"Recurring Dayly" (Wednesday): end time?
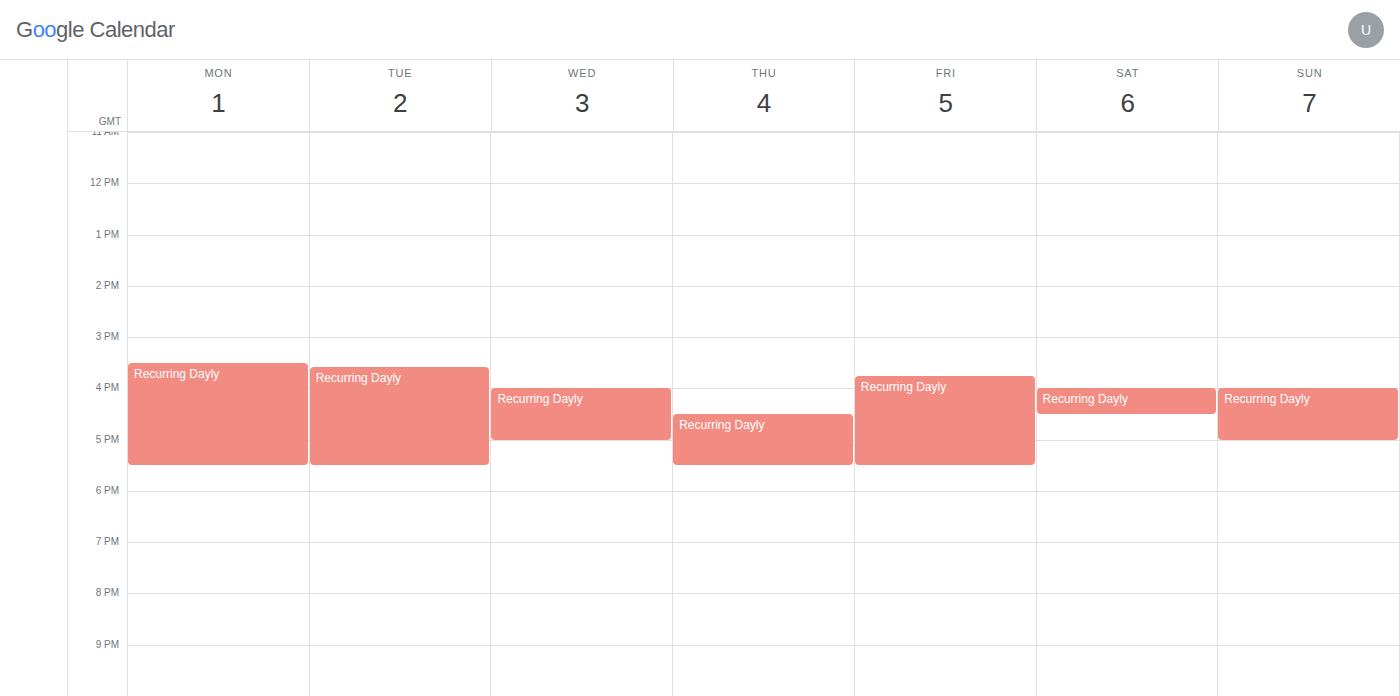
5:00 PM